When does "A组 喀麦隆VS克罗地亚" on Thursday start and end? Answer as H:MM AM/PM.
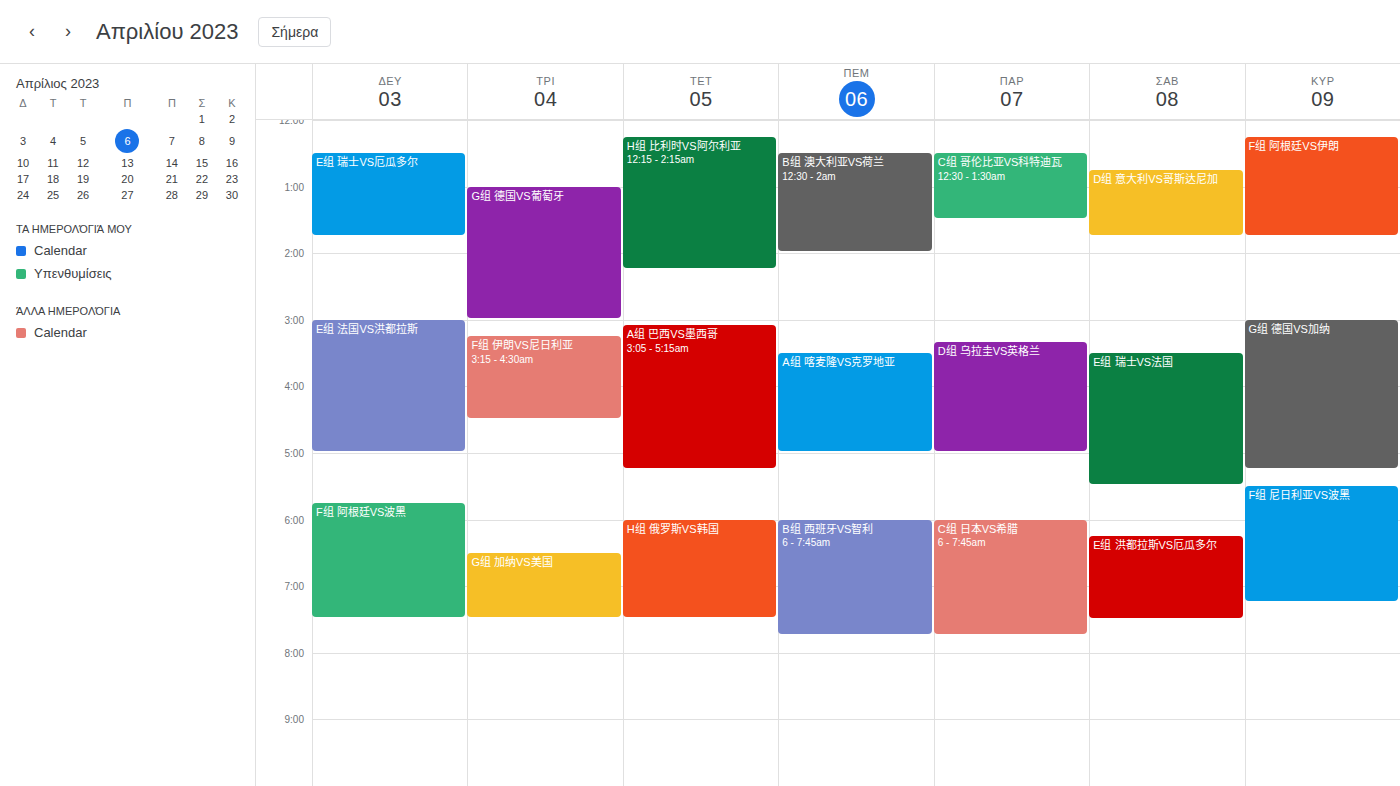
3:30 AM to 5:00 AM